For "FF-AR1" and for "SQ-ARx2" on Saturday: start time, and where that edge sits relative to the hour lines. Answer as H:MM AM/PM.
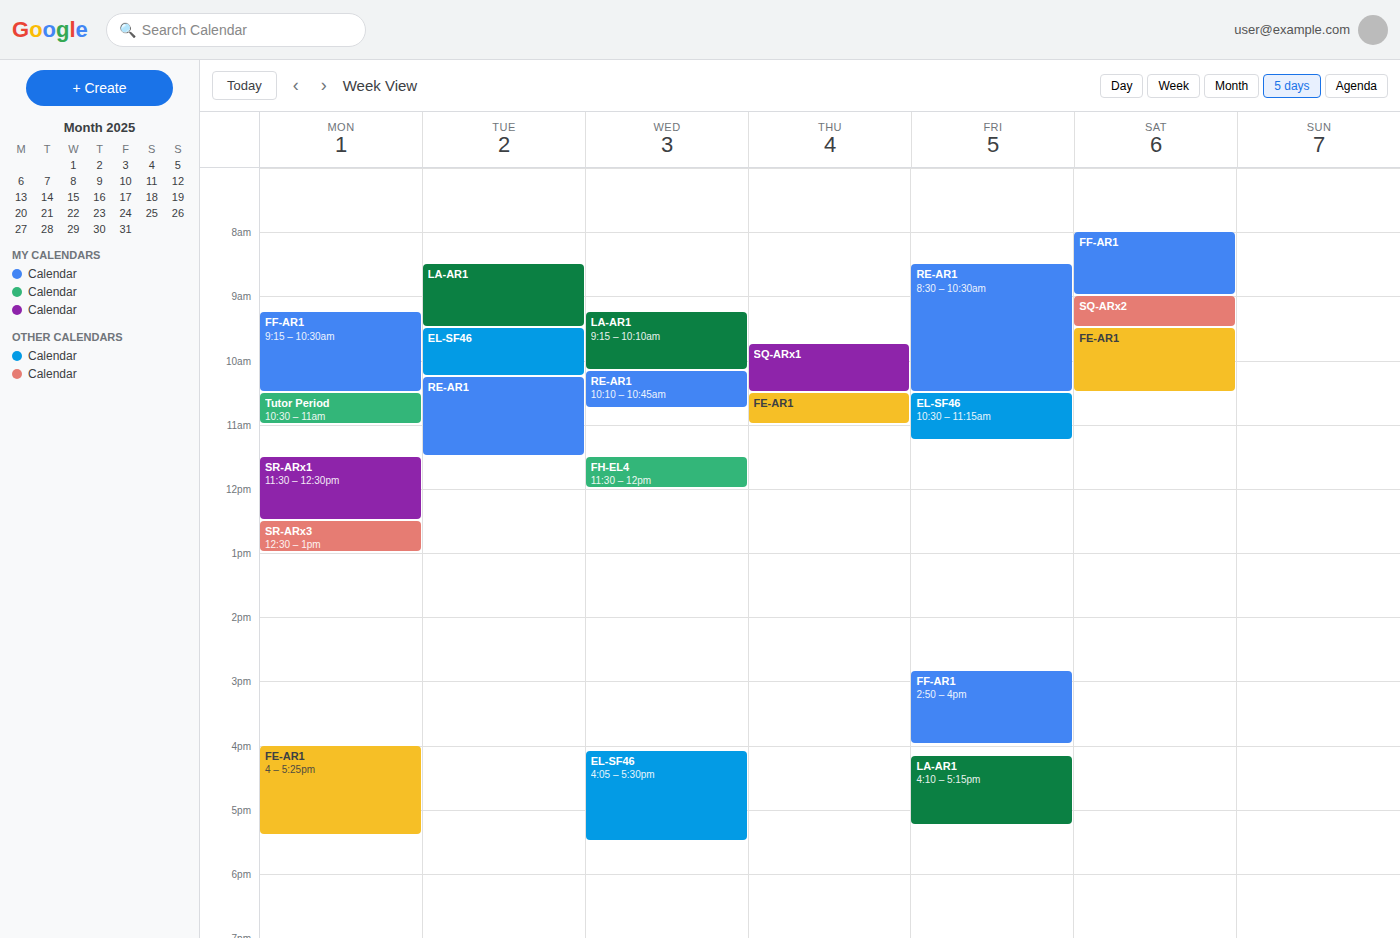
"FF-AR1": 8:00 AM, exactly on the 8 AM line. "SQ-ARx2": 9:00 AM, exactly on the 9 AM line.